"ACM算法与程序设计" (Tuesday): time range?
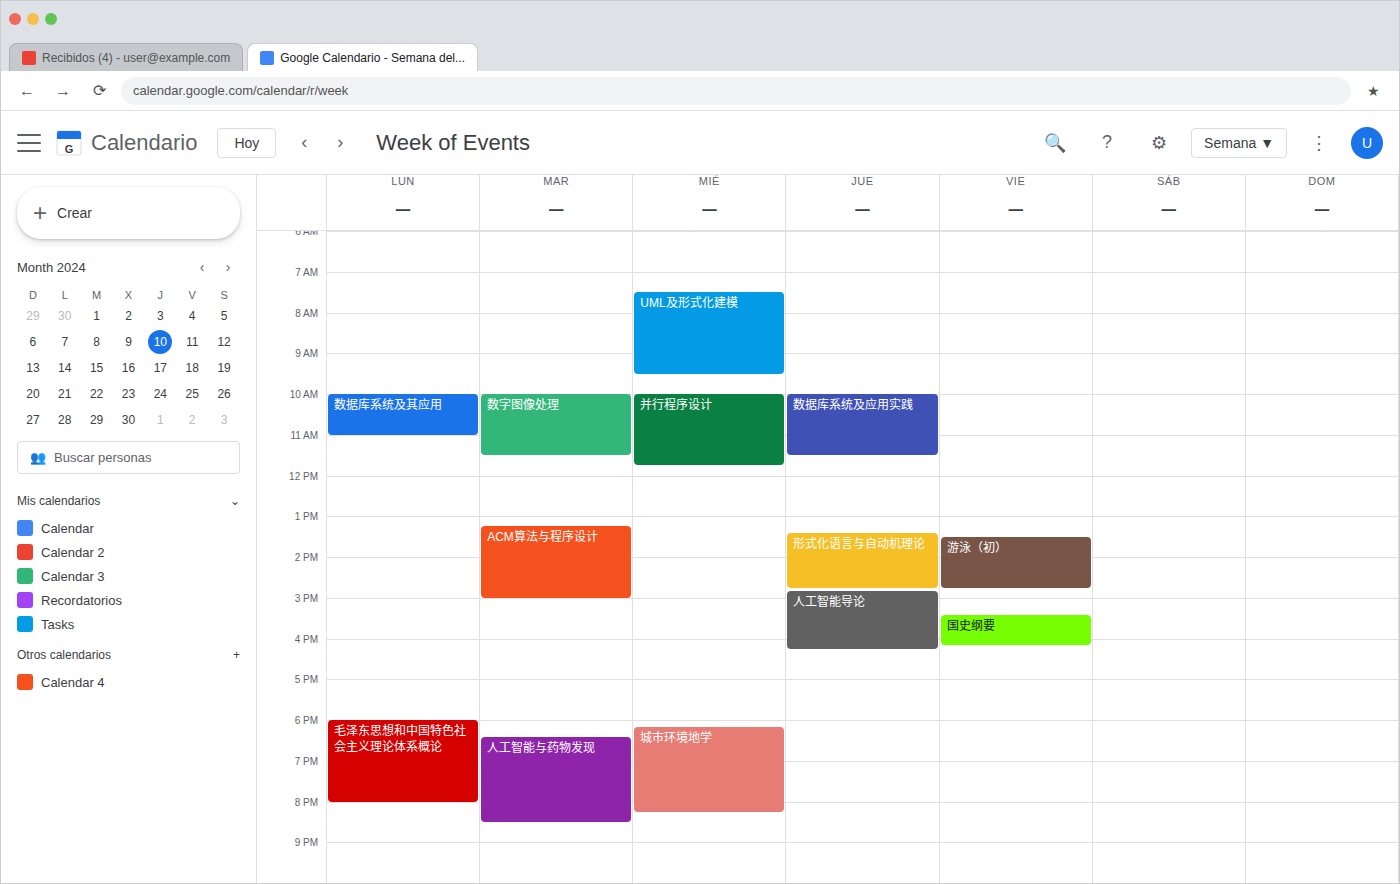
1:15 PM to 3:00 PM